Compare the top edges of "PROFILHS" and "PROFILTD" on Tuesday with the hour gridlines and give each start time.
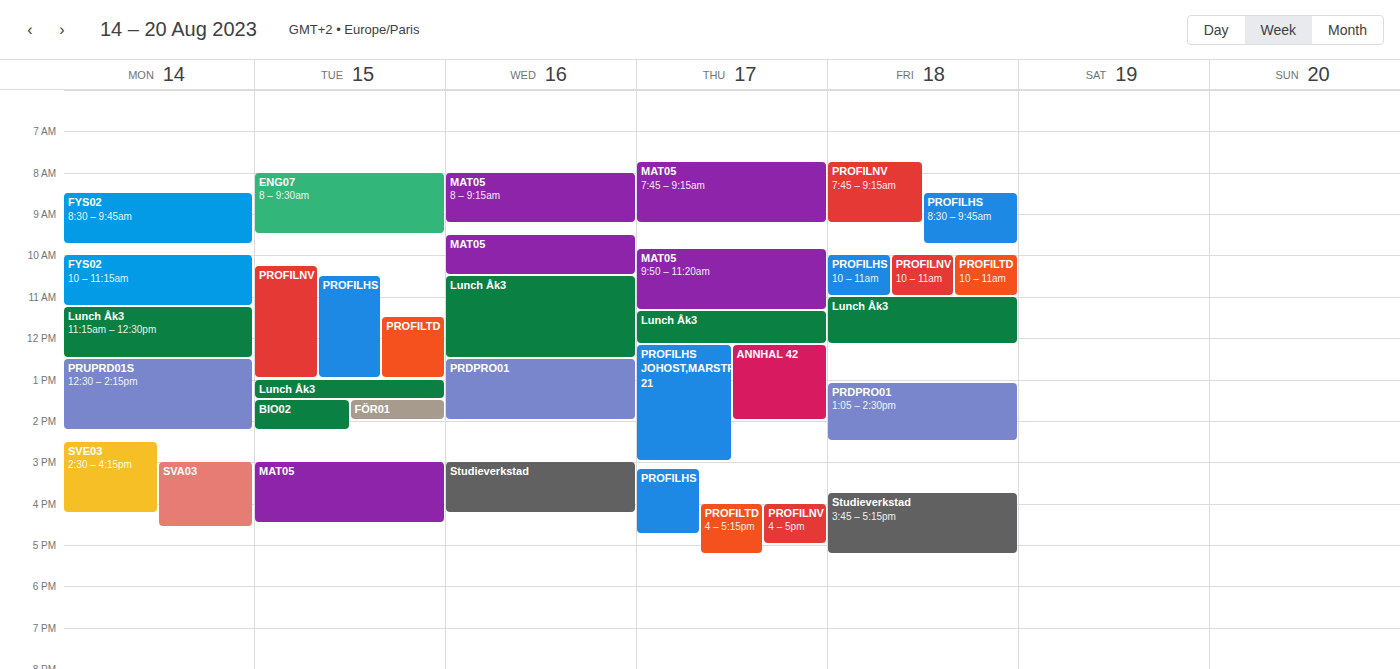
"PROFILHS": 10:30 AM, halfway between the 10 AM and 11 AM lines. "PROFILTD": 11:30 AM, halfway between the 11 AM and 12 PM lines.